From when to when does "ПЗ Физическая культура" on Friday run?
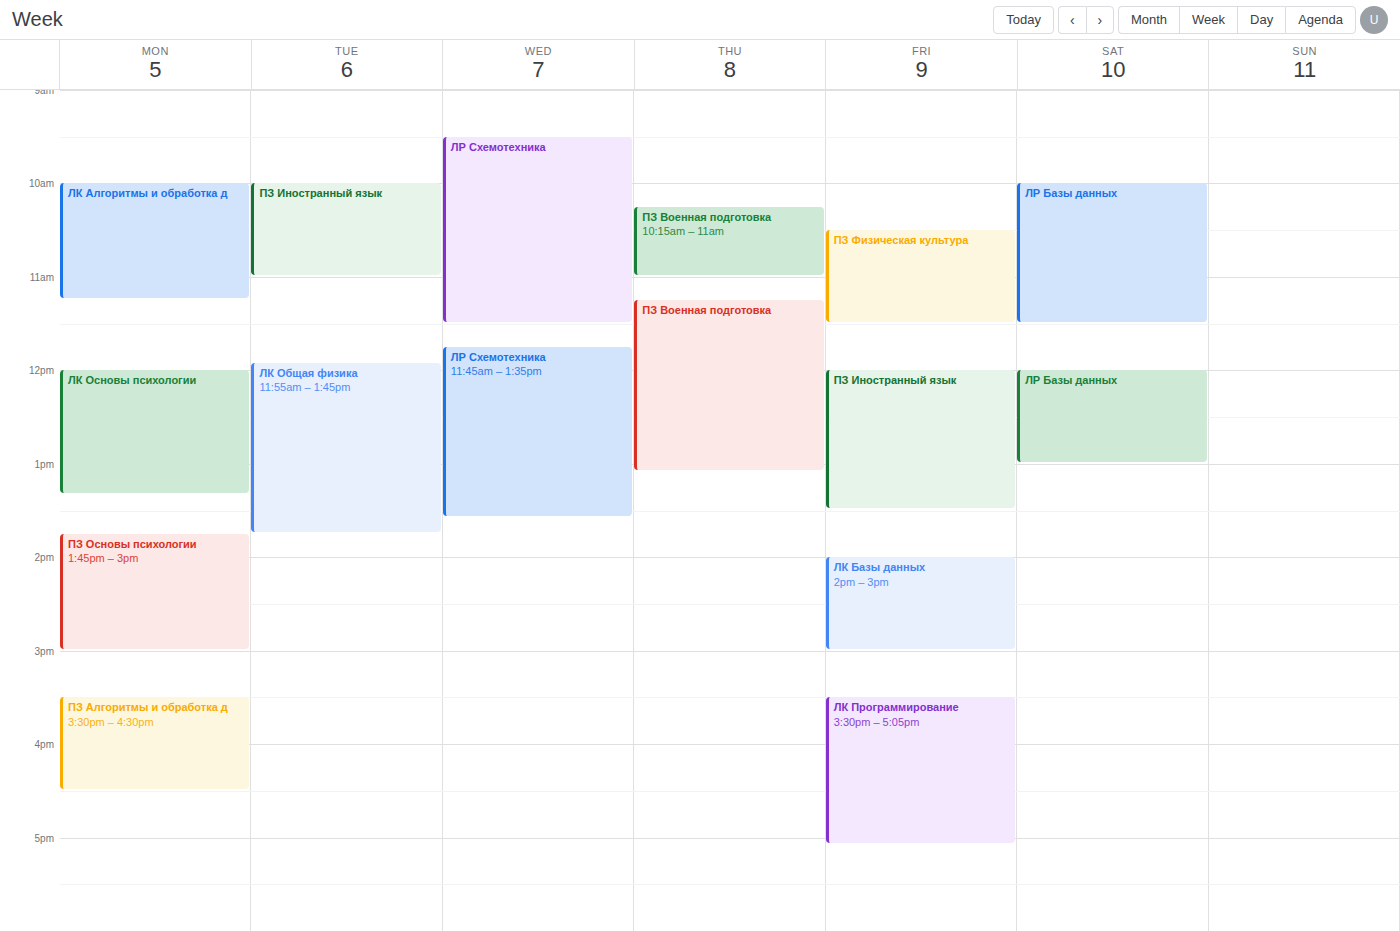
10:30 AM to 11:30 AM